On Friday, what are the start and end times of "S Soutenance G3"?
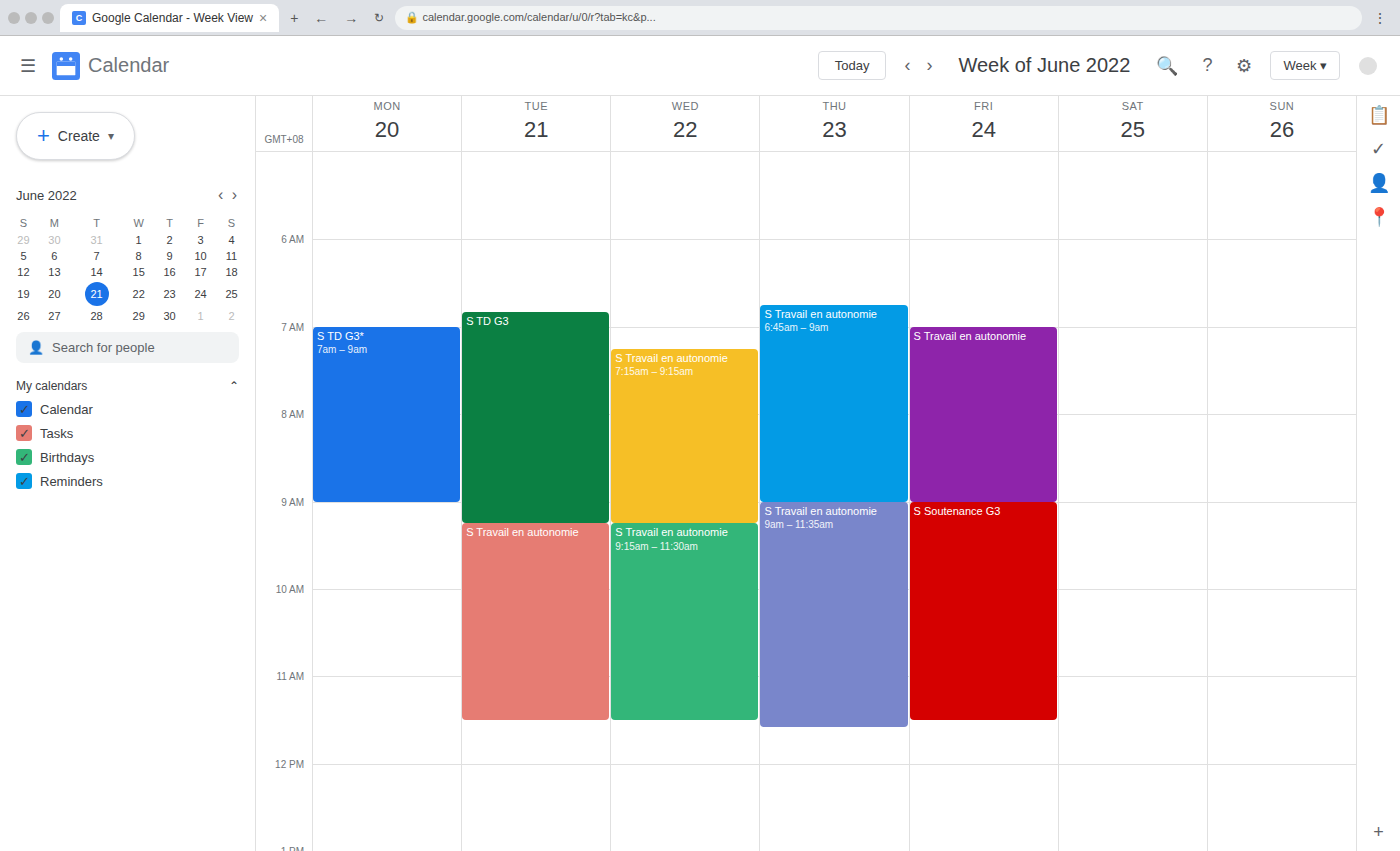
9:00 AM to 11:30 AM